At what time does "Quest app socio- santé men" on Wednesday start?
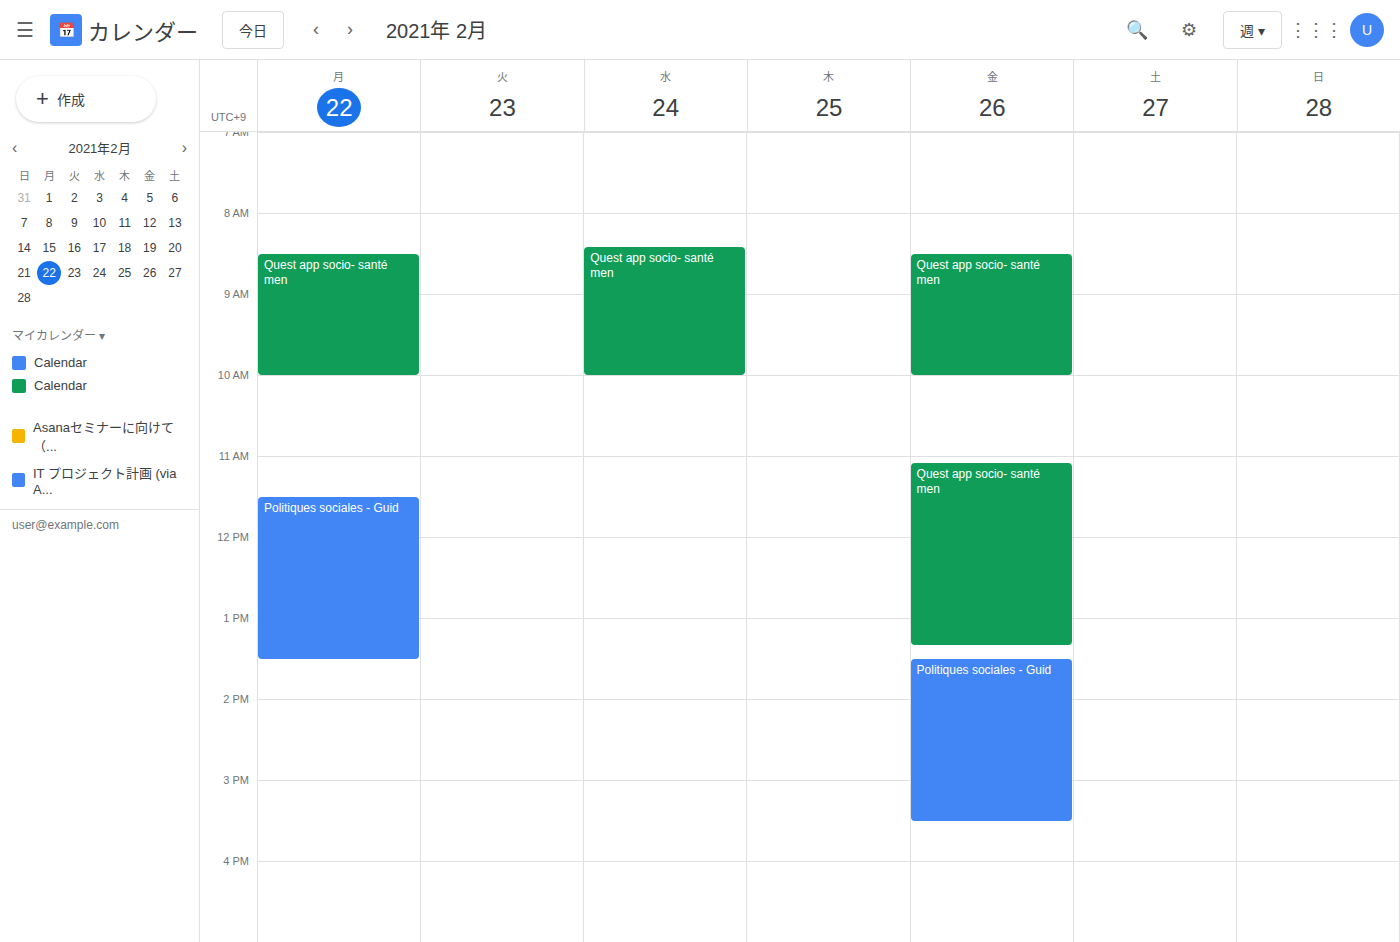
8:25 AM